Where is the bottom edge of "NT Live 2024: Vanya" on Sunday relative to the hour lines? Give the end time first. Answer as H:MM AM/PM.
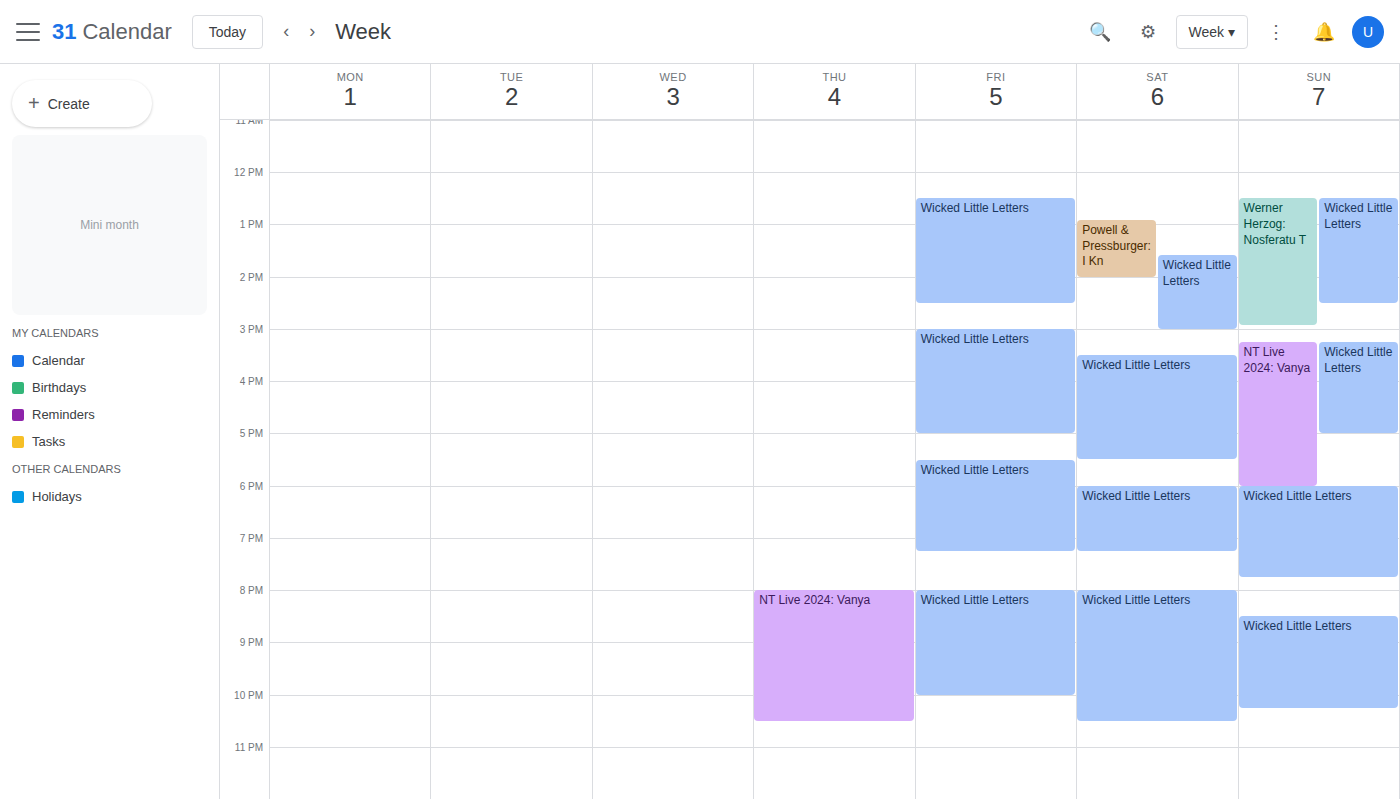
6:00 PM -- exactly on the 6 PM line.